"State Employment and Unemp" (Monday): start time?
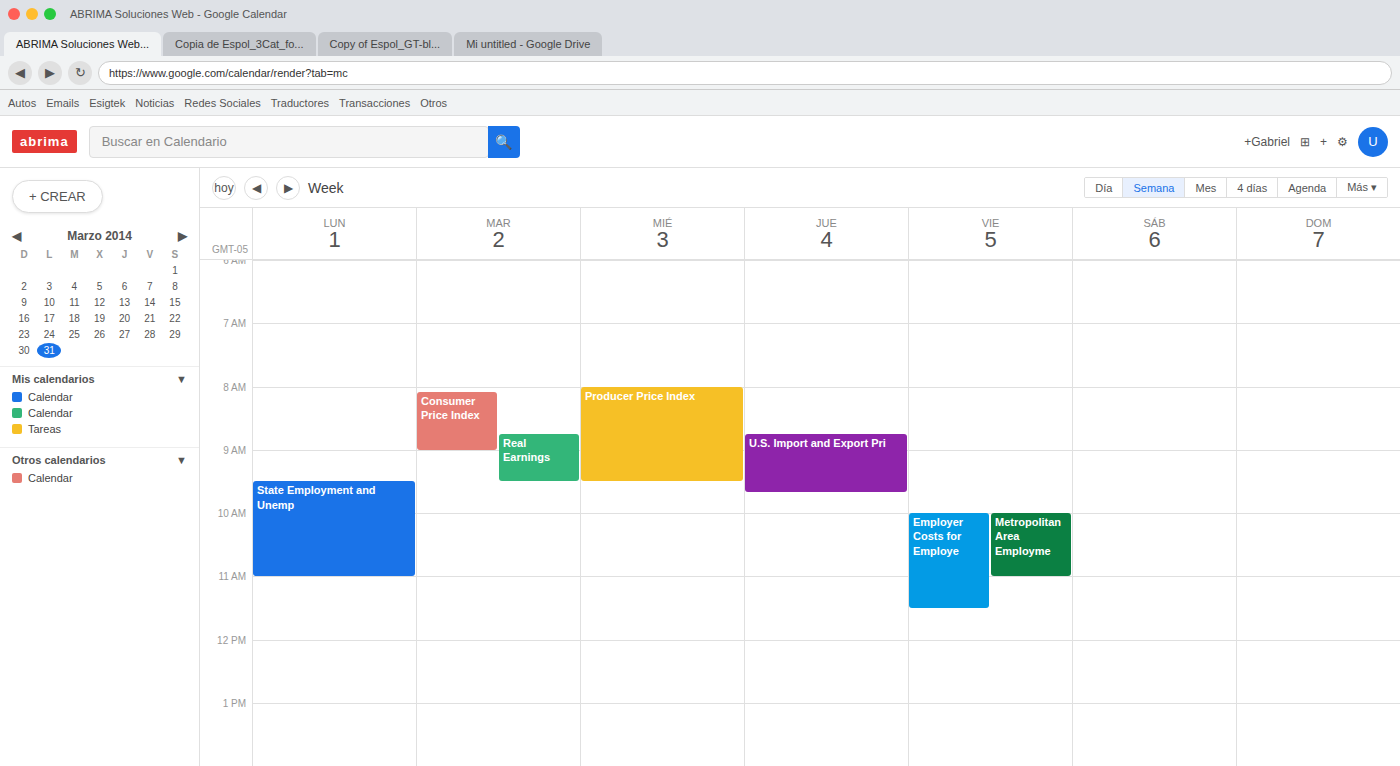
9:30 AM